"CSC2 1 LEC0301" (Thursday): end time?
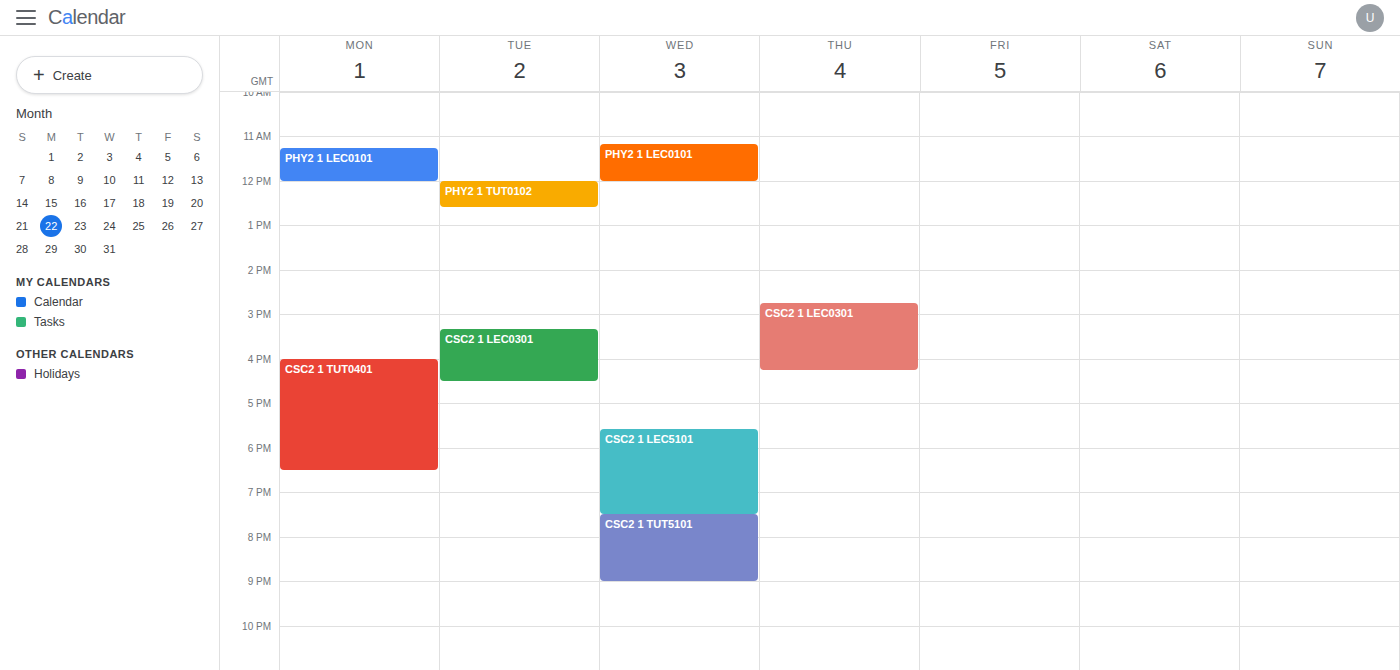
16:15